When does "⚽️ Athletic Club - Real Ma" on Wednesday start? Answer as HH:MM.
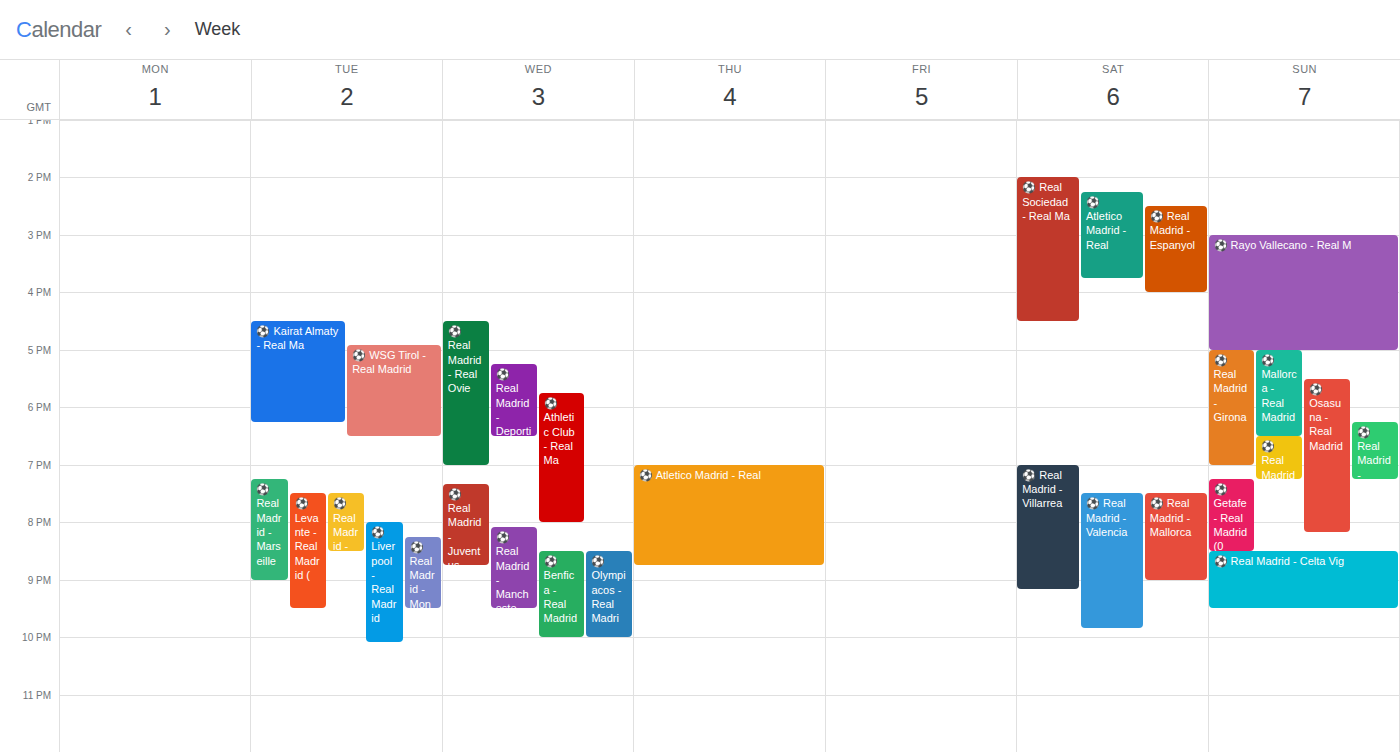
17:45